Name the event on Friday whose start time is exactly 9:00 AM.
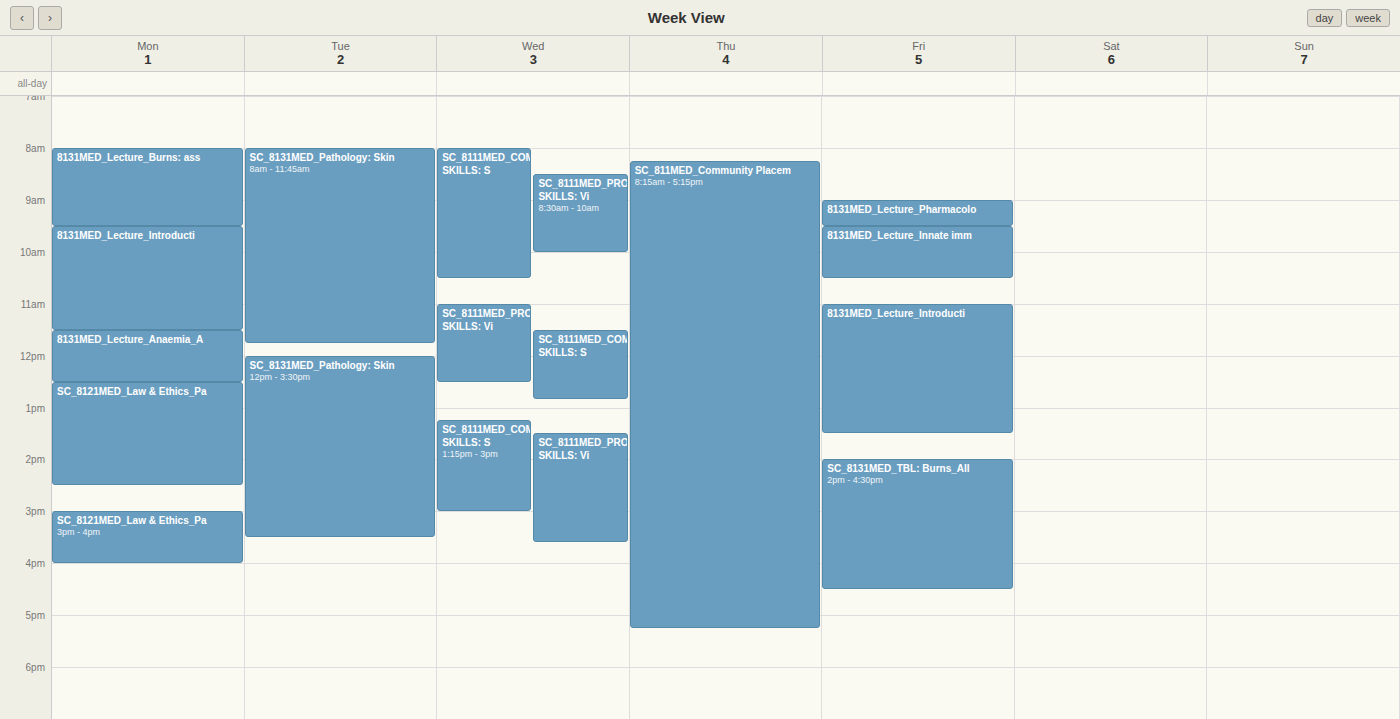
"8131MED_Lecture_Pharmacolo"